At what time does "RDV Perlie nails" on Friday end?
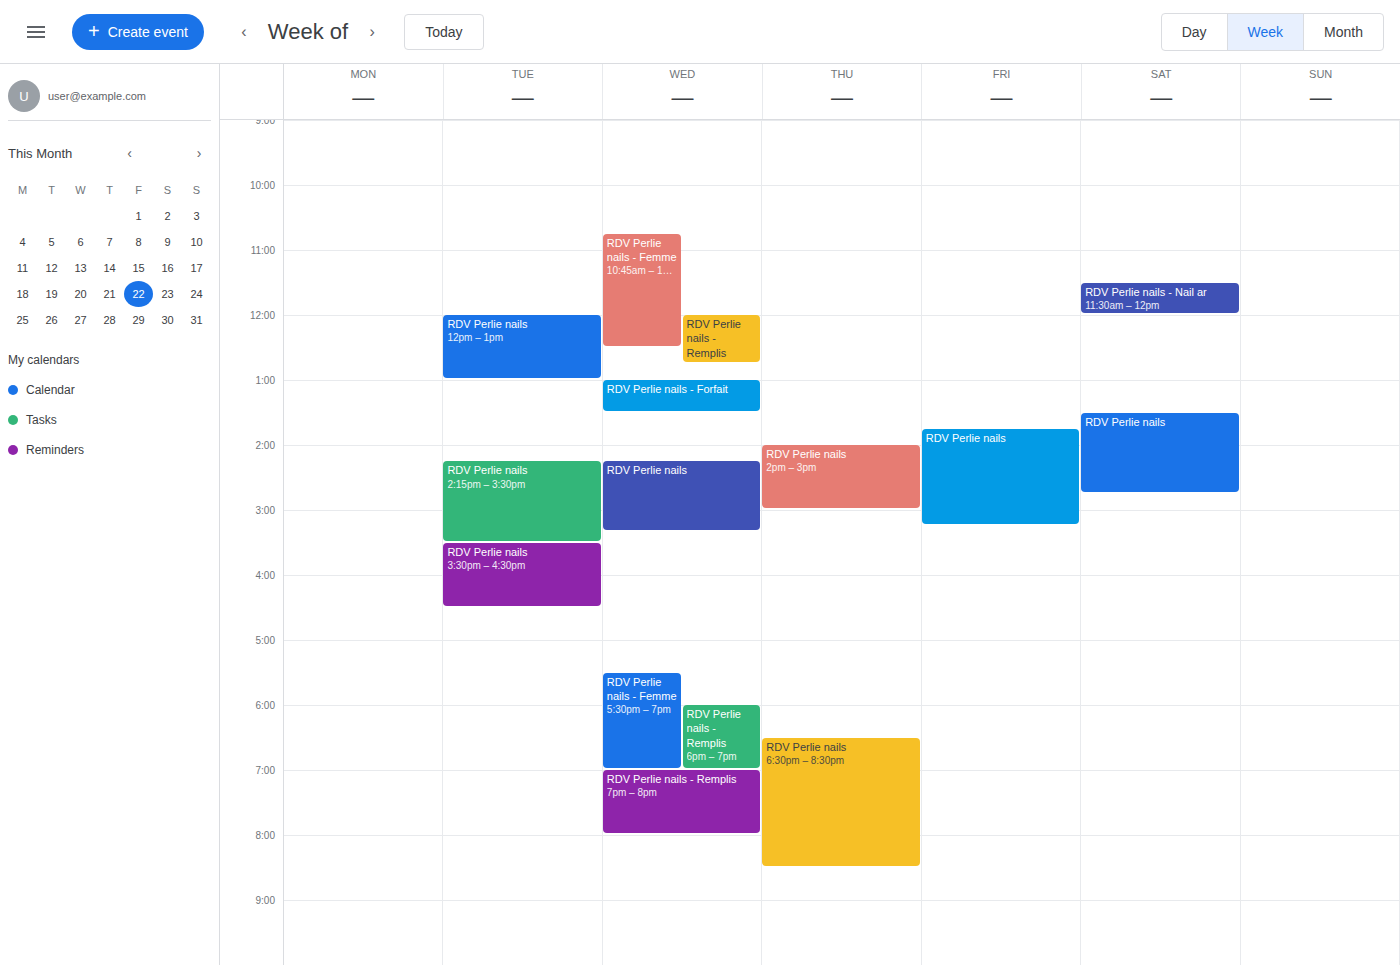
3:15 PM